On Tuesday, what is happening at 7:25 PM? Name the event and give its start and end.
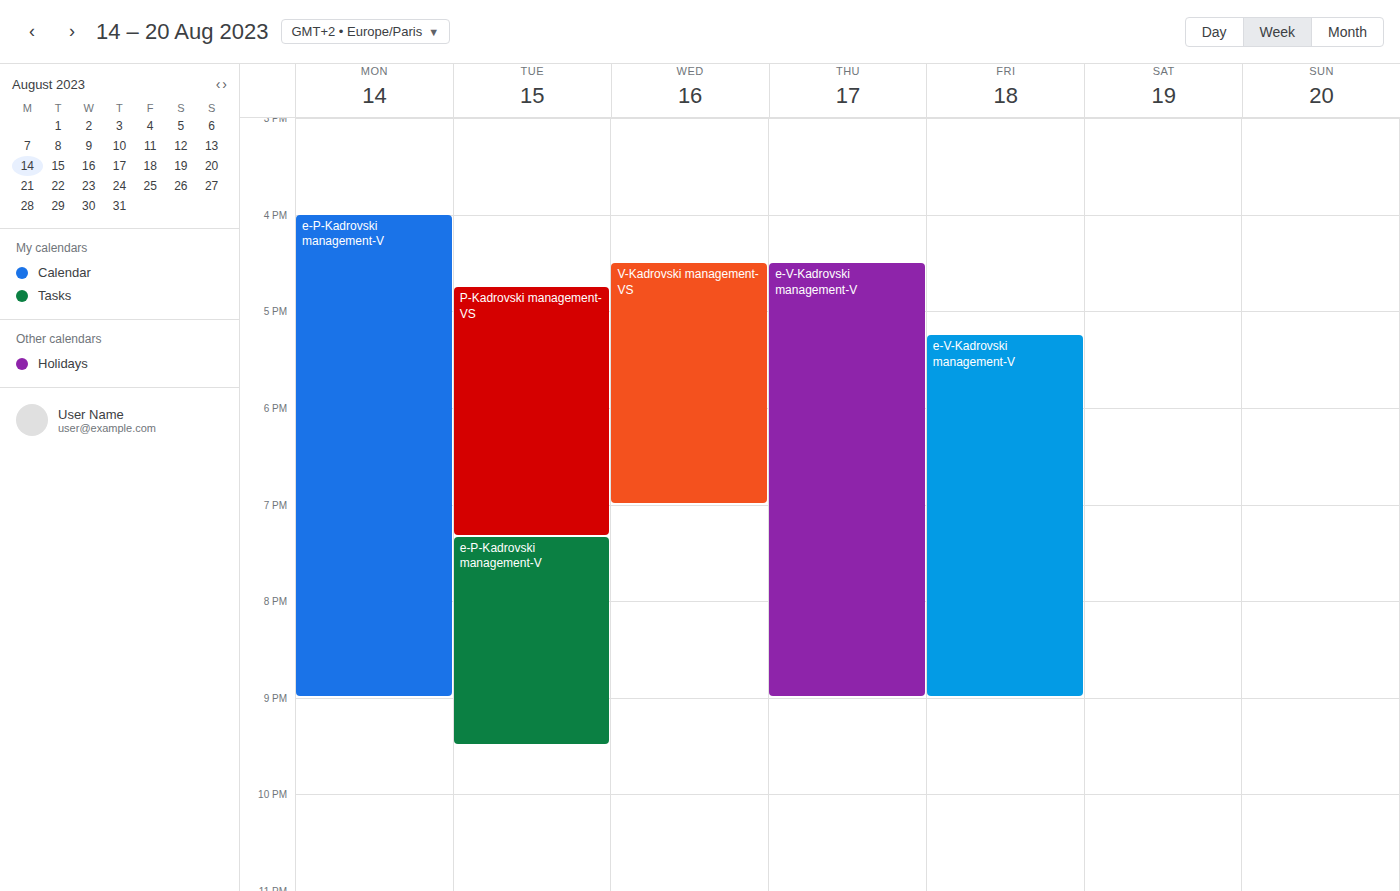
"e-P-Kadrovski management-V", 7:20 PM to 9:30 PM